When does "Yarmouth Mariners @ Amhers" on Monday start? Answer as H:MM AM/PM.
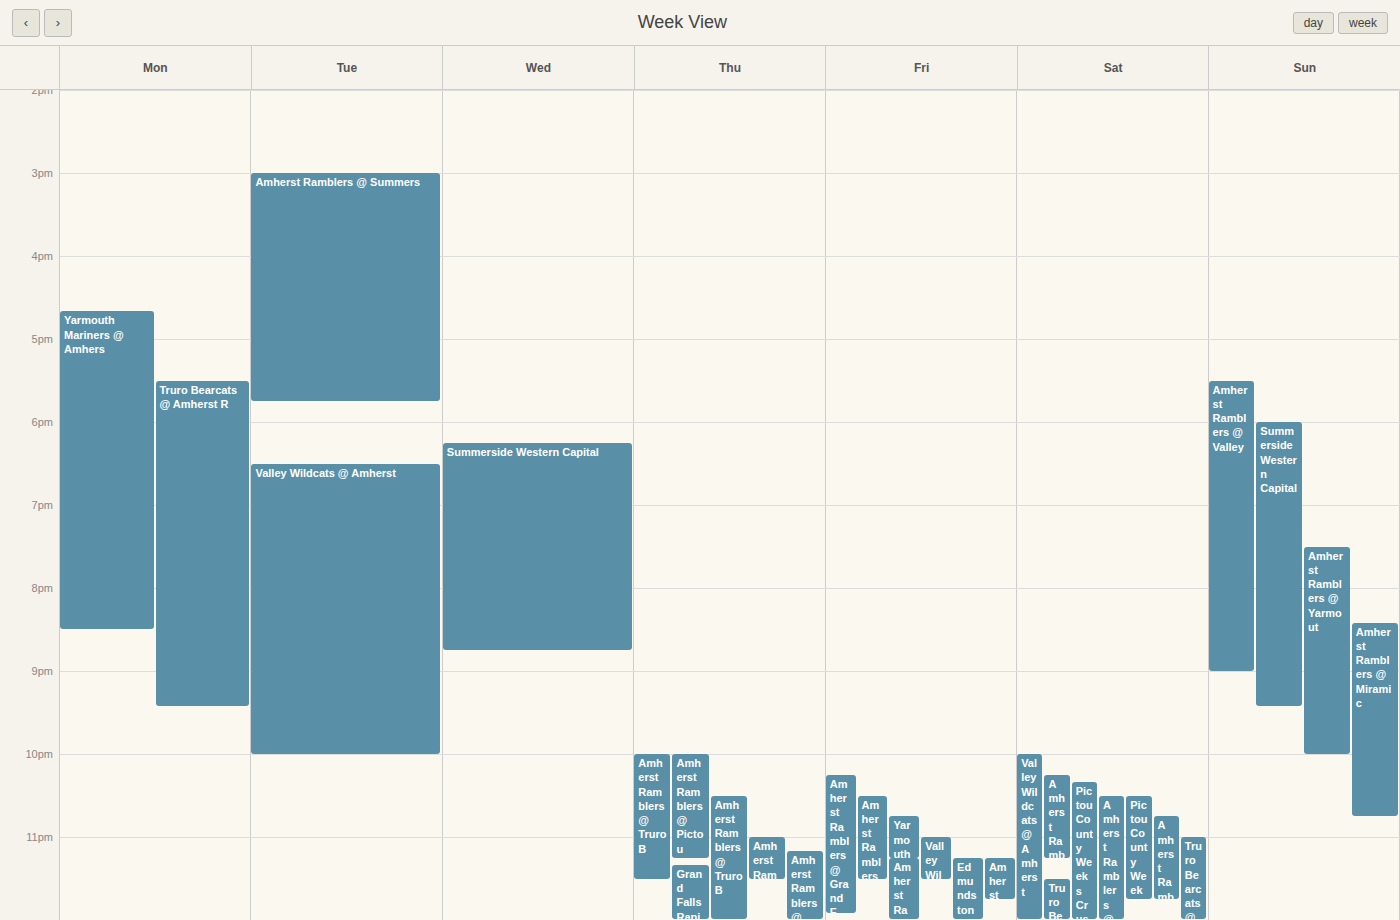
4:40 PM